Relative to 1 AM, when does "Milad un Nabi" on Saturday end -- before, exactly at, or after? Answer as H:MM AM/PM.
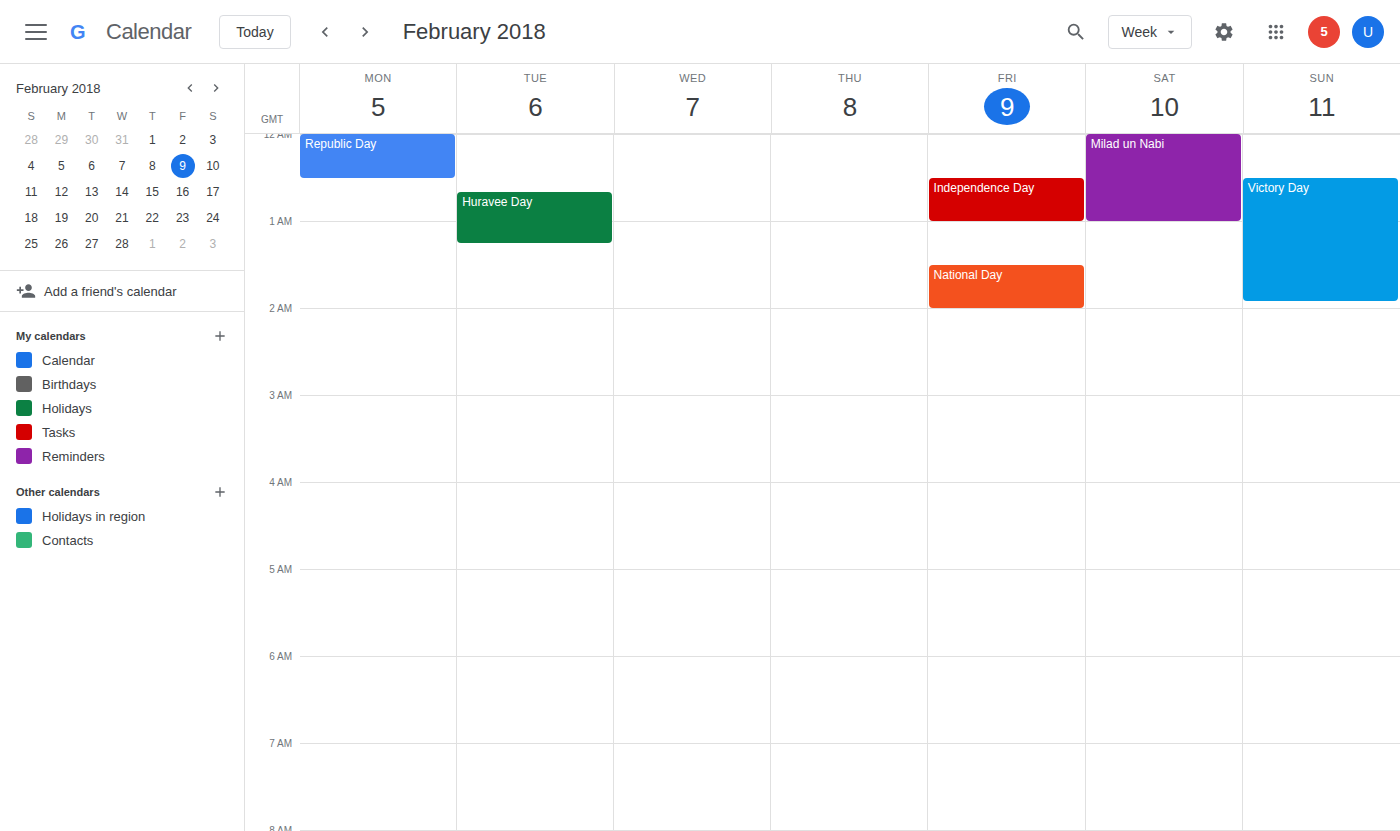
1:00 AM -- exactly at 1 AM, on the 1 AM line.